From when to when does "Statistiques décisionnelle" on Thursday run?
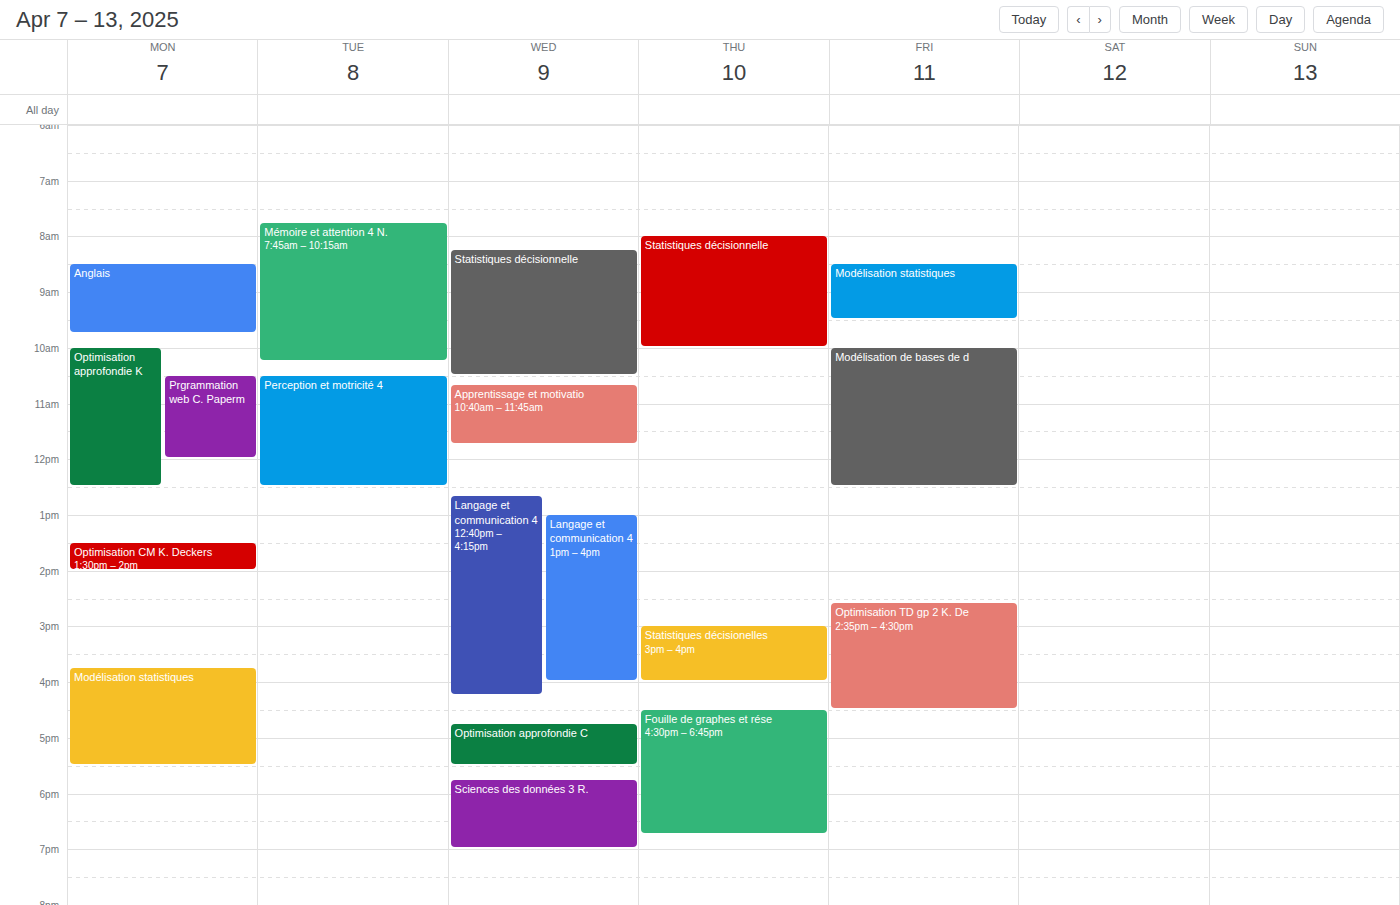
8:00 AM to 10:00 AM